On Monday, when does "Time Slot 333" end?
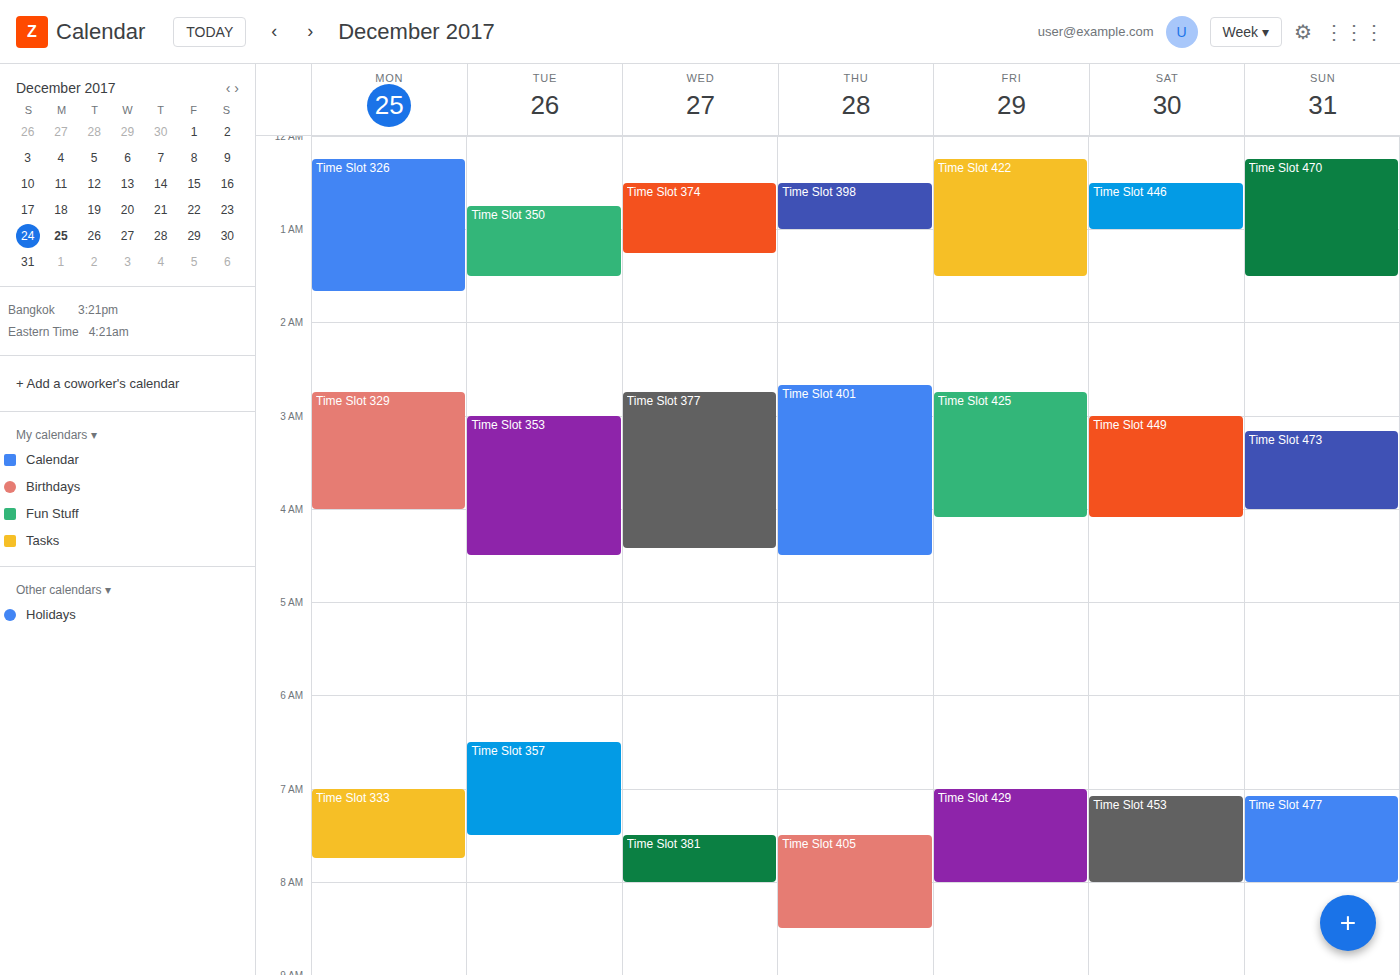
7:45 AM